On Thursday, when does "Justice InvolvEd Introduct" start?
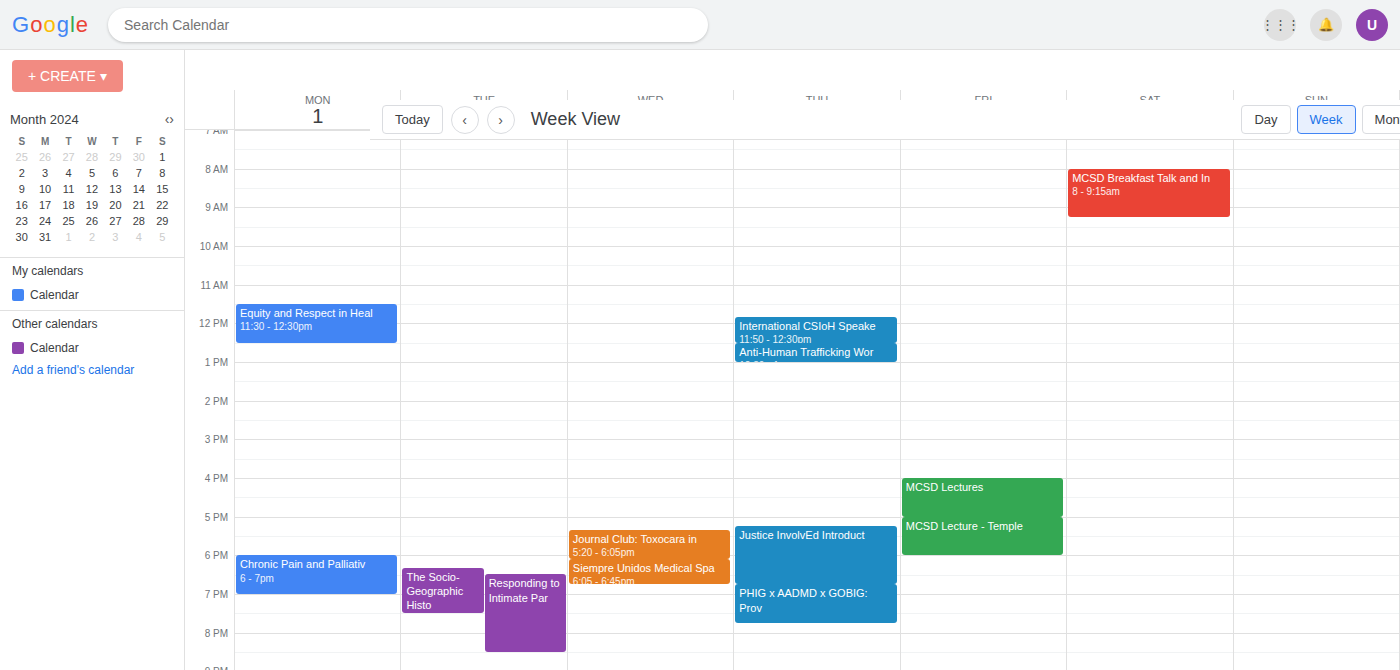
17:15